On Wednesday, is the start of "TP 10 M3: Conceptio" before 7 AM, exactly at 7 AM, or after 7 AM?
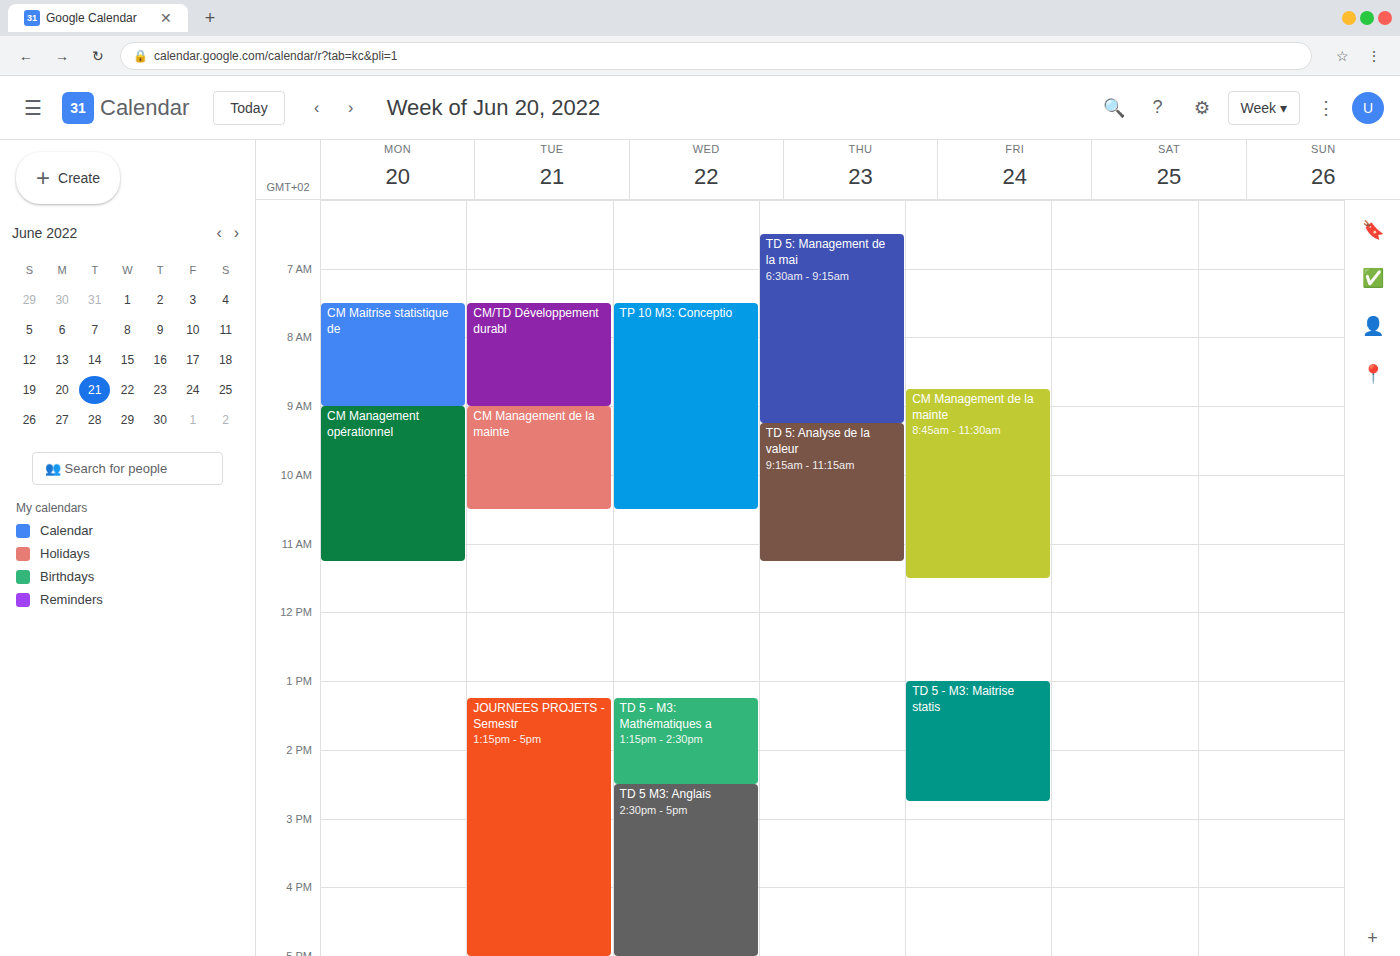
7:30 AM -- after 7 AM, 30 minutes below the 7 AM line.